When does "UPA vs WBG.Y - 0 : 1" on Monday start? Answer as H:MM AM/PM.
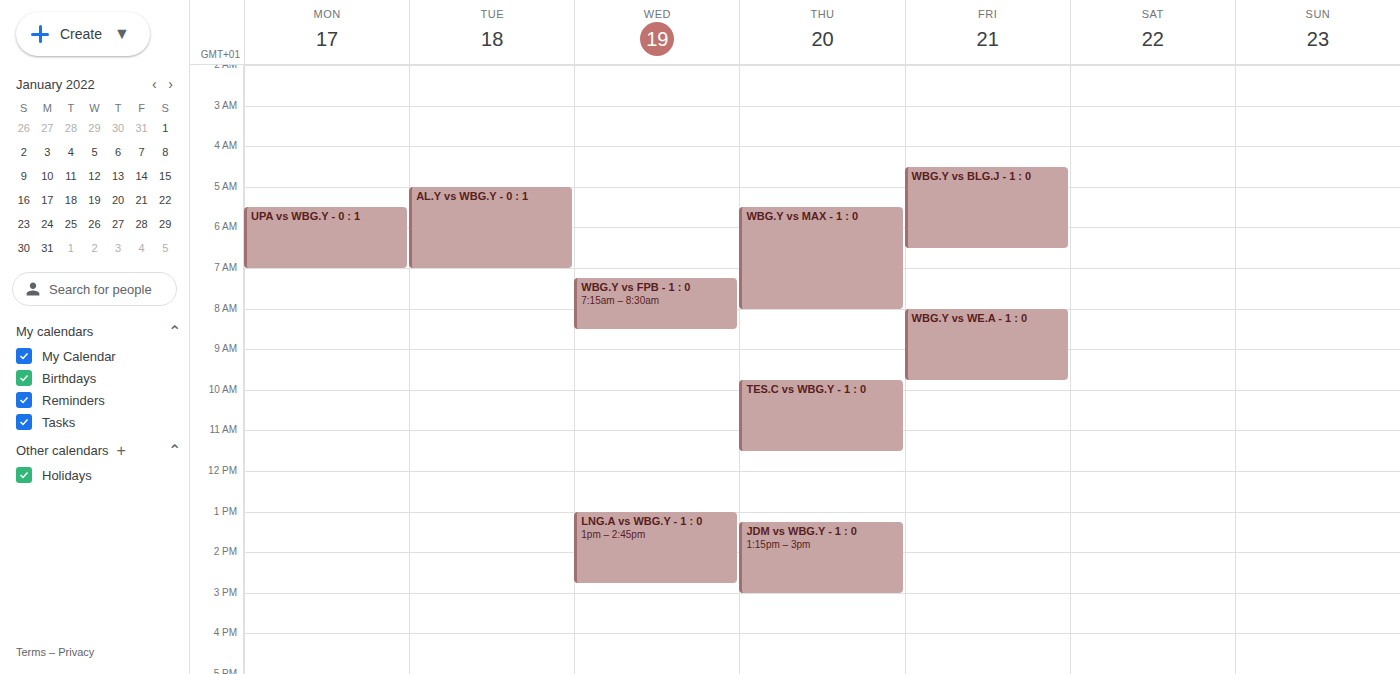
5:30 AM